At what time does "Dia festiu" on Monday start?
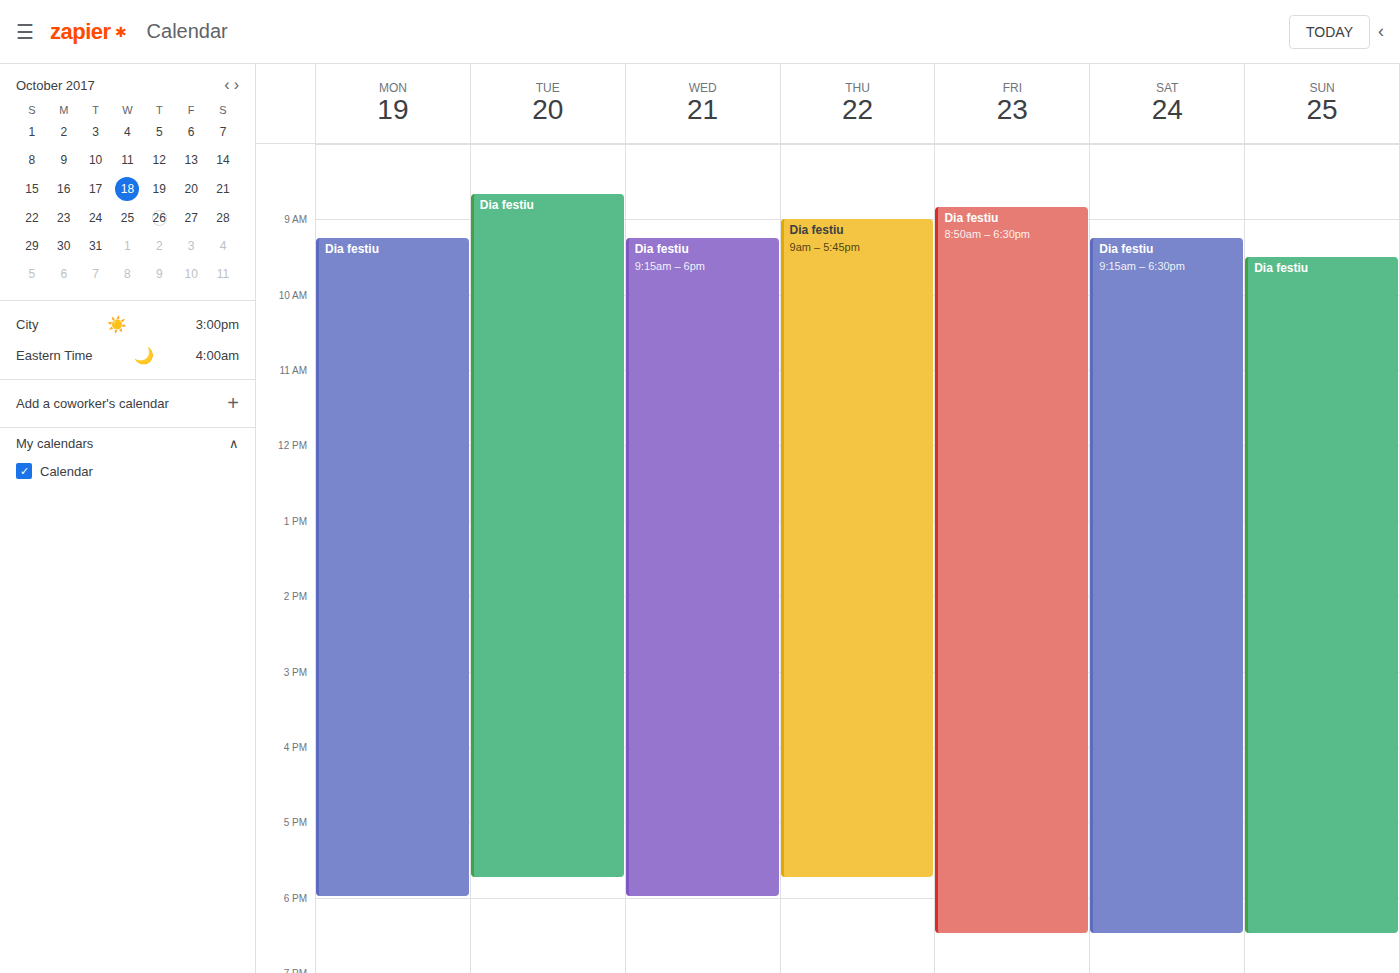
9:15 AM